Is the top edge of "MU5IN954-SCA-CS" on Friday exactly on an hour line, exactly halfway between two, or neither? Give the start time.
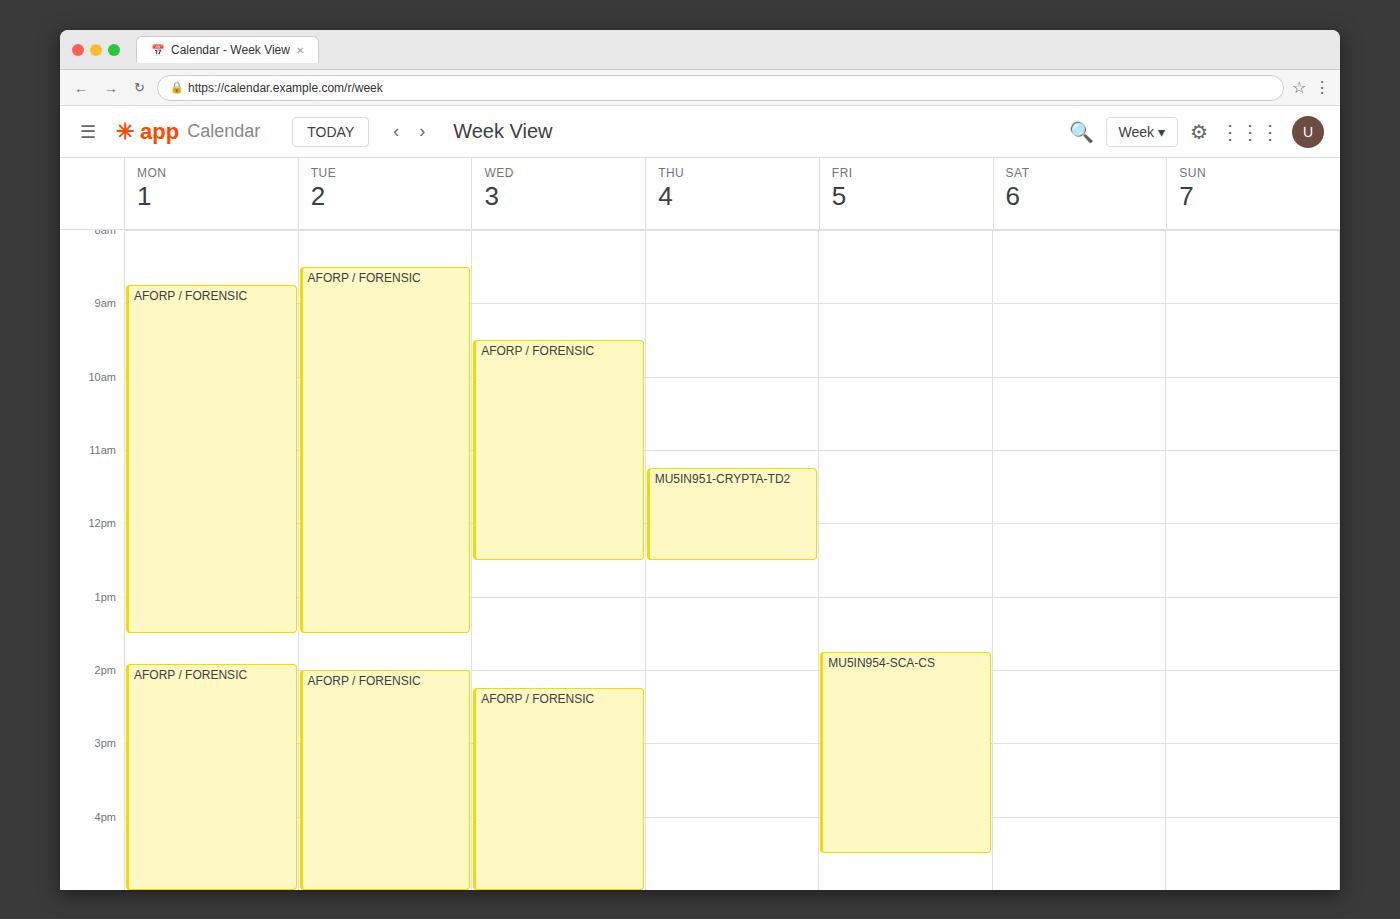
1:45 PM -- neither: three quarters of the way from the 1 PM line to the 2 PM line.